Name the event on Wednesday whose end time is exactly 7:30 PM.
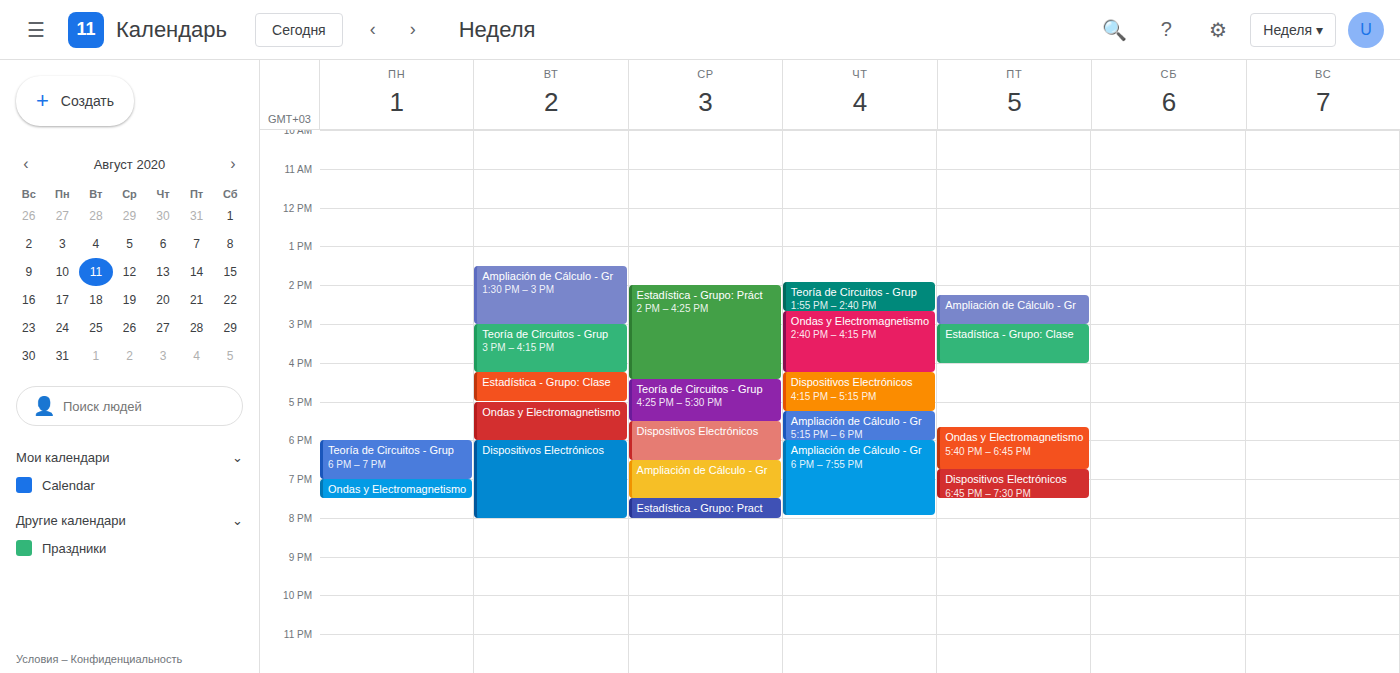
"Ampliación de Cálculo - Gr"